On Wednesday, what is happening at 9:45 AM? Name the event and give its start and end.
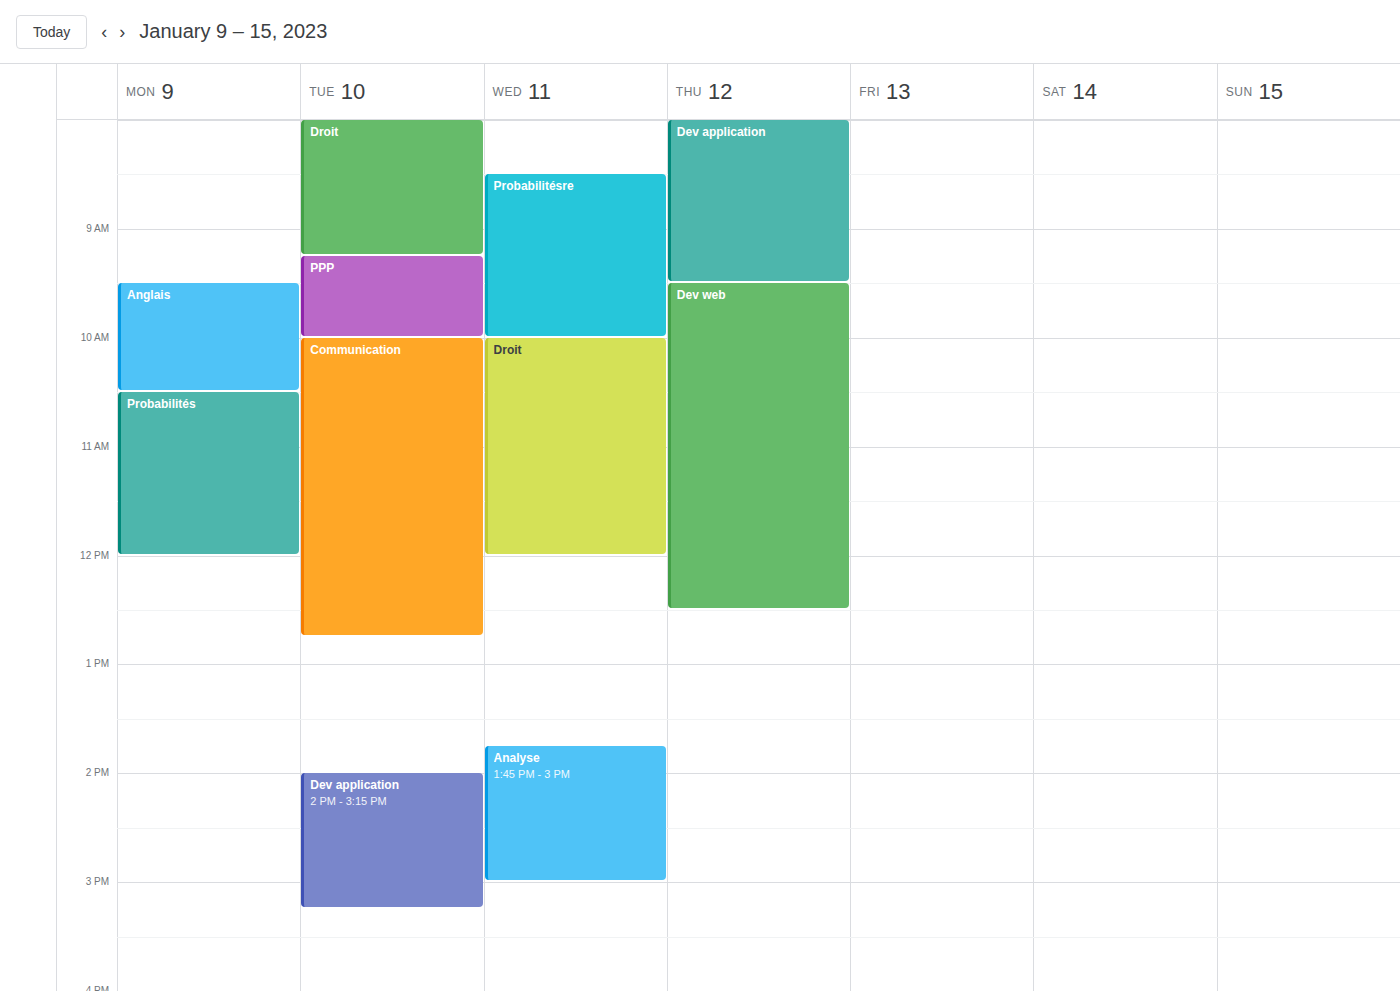
"Probabilitésre", 8:30 AM to 10:00 AM